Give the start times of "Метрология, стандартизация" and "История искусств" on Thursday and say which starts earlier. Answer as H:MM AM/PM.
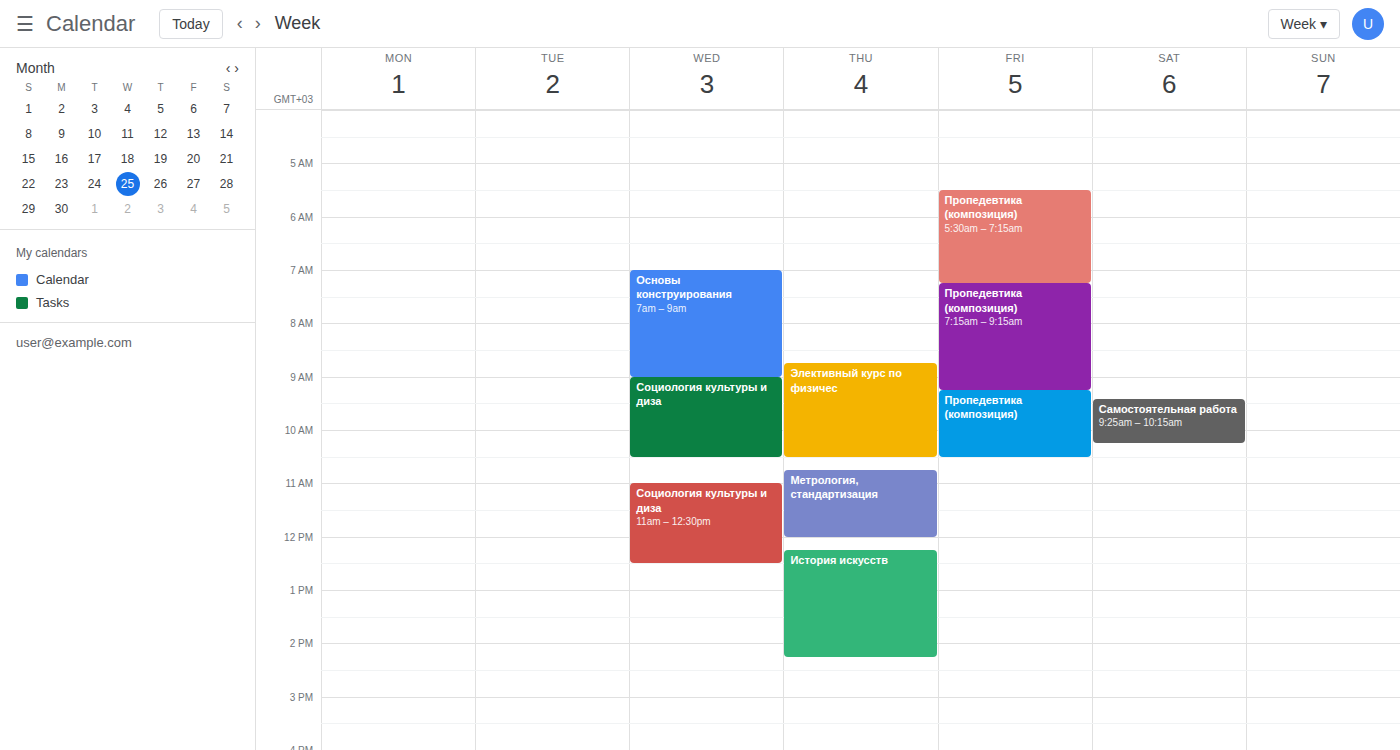
"Метрология, стандартизация" 10:45 AM; "История искусств" 12:15 PM.